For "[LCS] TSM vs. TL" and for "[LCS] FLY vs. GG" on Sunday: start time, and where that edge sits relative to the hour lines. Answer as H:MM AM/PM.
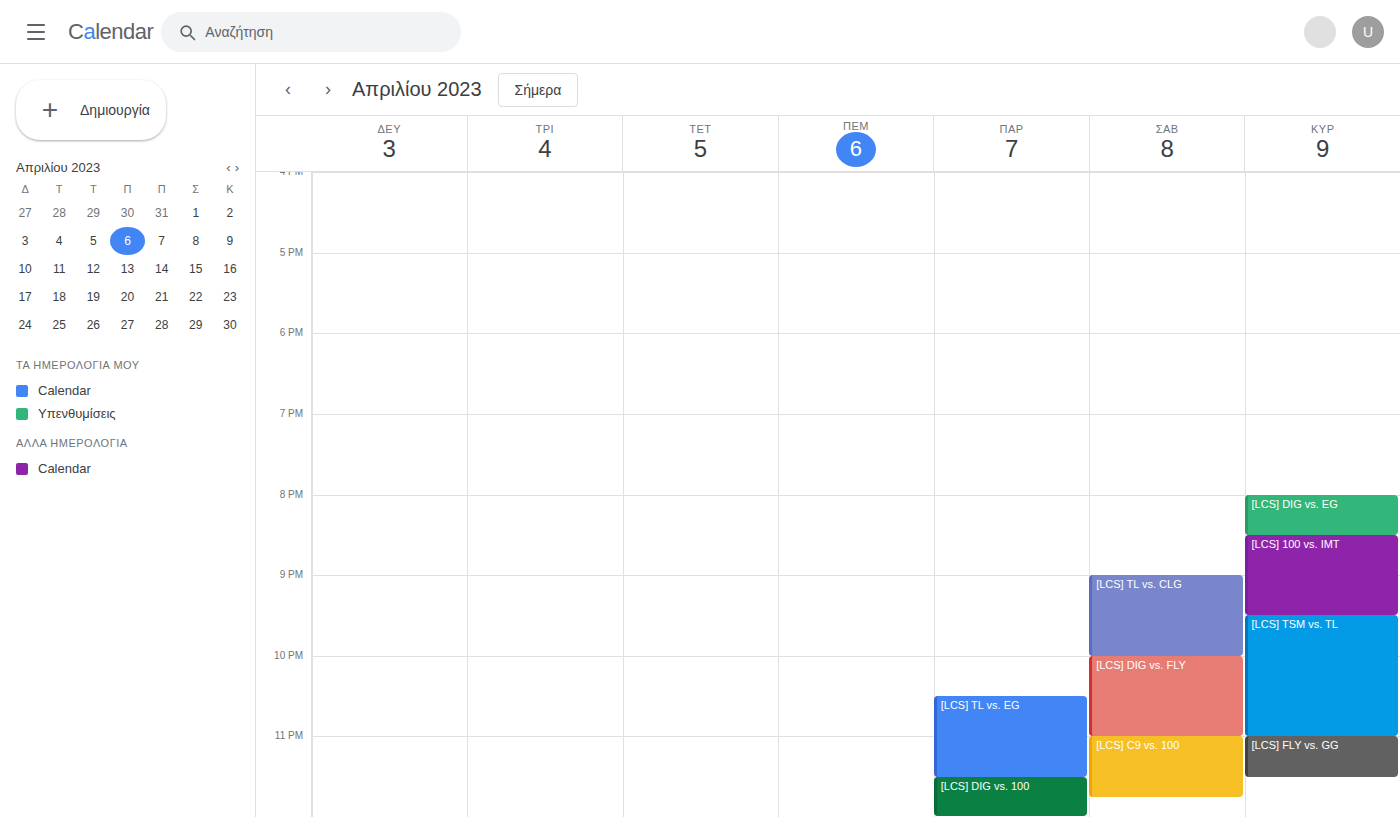
"[LCS] TSM vs. TL": 9:30 PM, halfway between the 9 PM and 10 PM lines. "[LCS] FLY vs. GG": 11:00 PM, exactly on the 11 PM line.